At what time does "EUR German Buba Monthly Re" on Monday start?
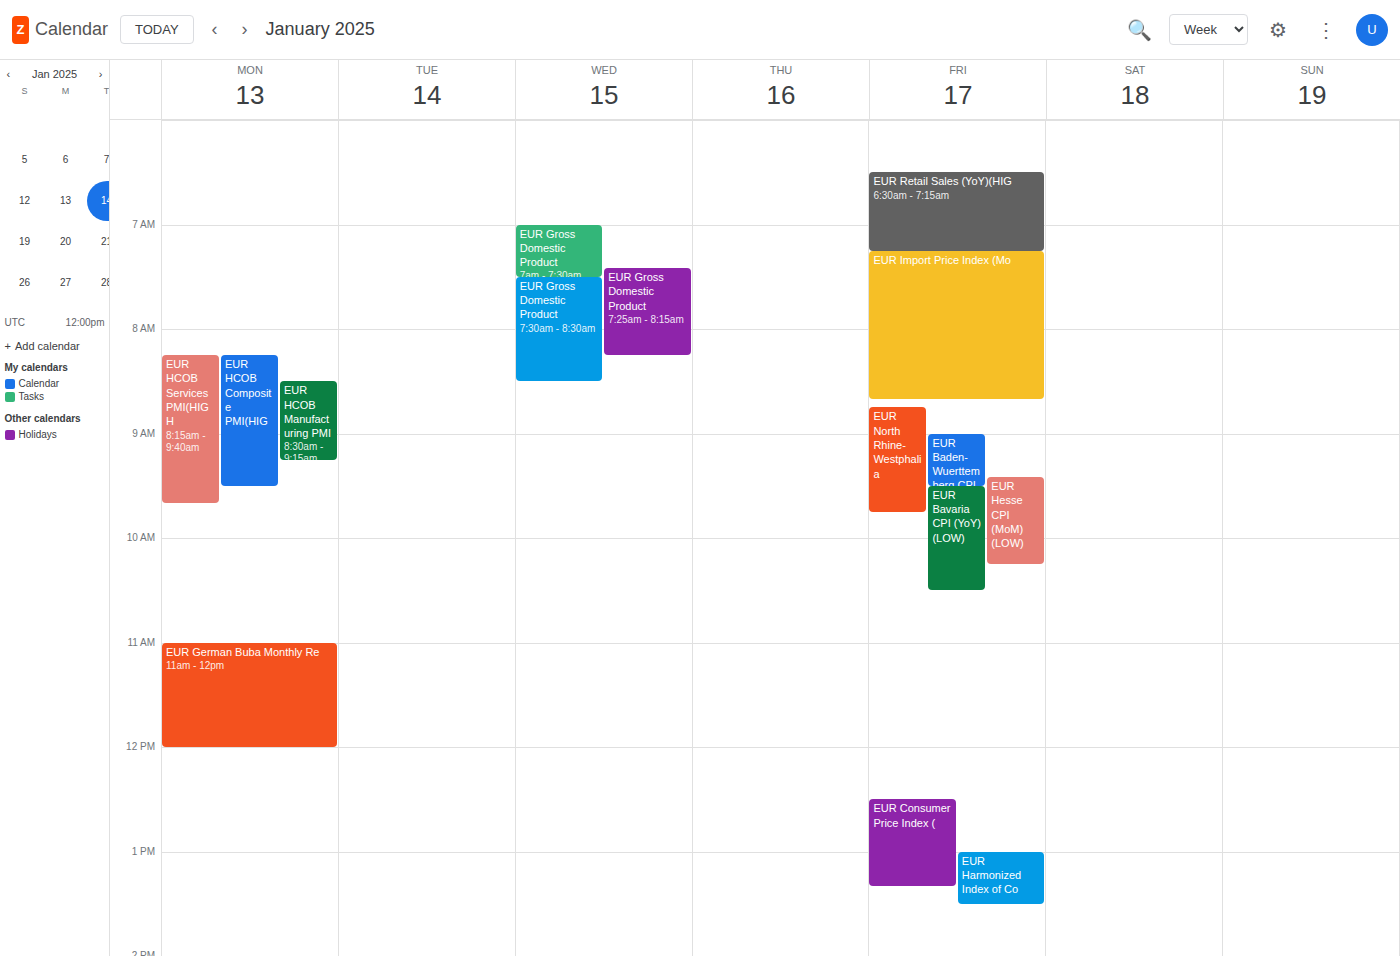
11:00 AM